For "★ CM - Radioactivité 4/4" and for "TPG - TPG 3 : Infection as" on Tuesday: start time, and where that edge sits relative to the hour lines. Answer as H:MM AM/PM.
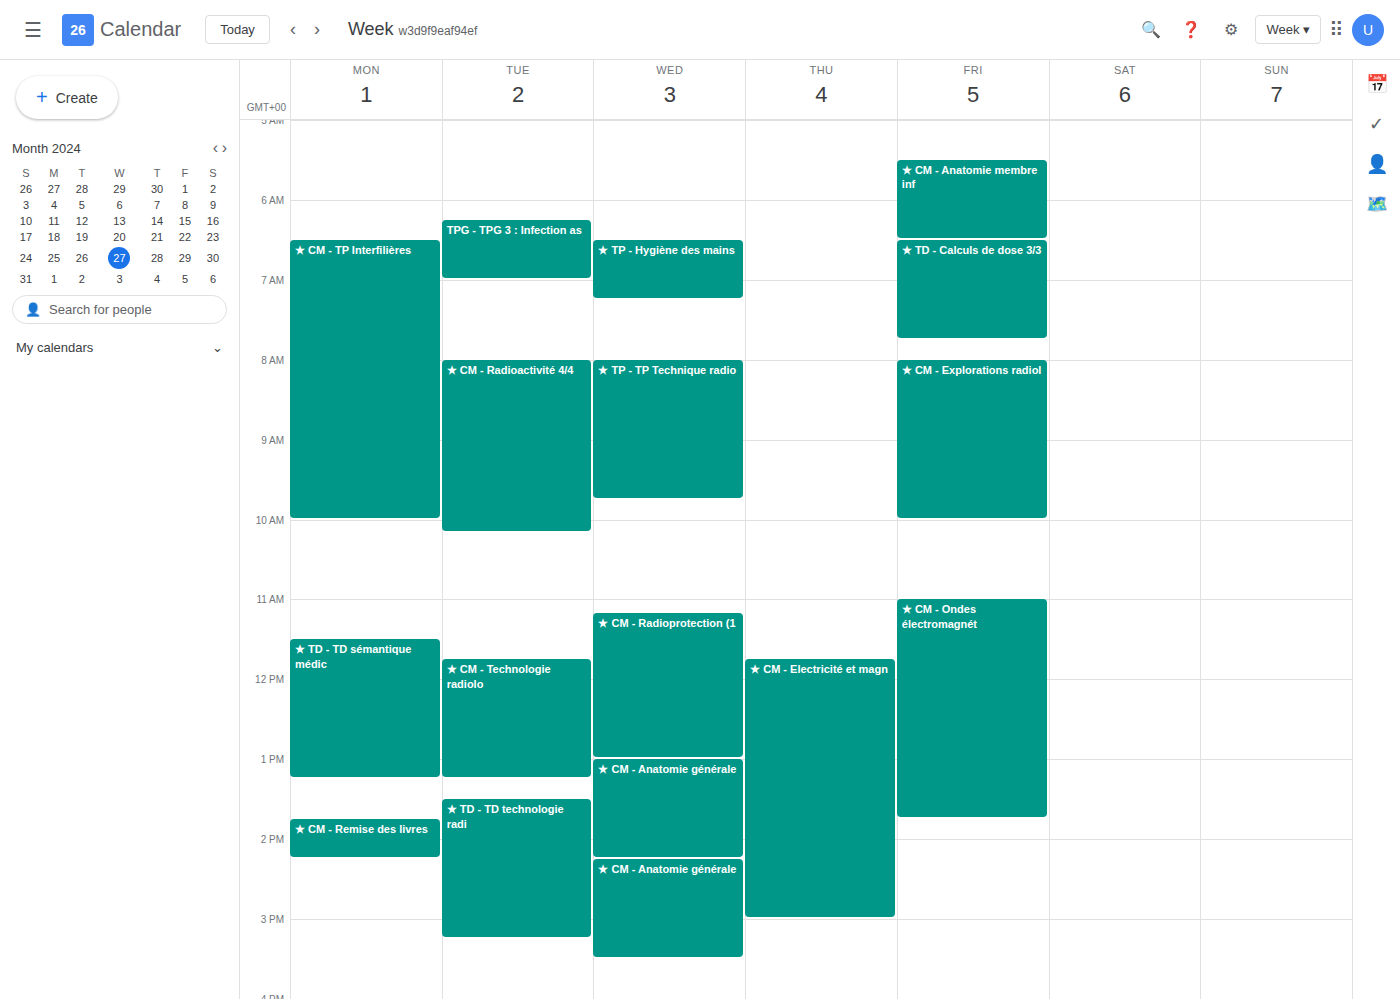
"★ CM - Radioactivité 4/4": 8:00 AM, exactly on the 8 AM line. "TPG - TPG 3 : Infection as": 6:15 AM, neither: a quarter of the way from the 6 AM line to the 7 AM line.